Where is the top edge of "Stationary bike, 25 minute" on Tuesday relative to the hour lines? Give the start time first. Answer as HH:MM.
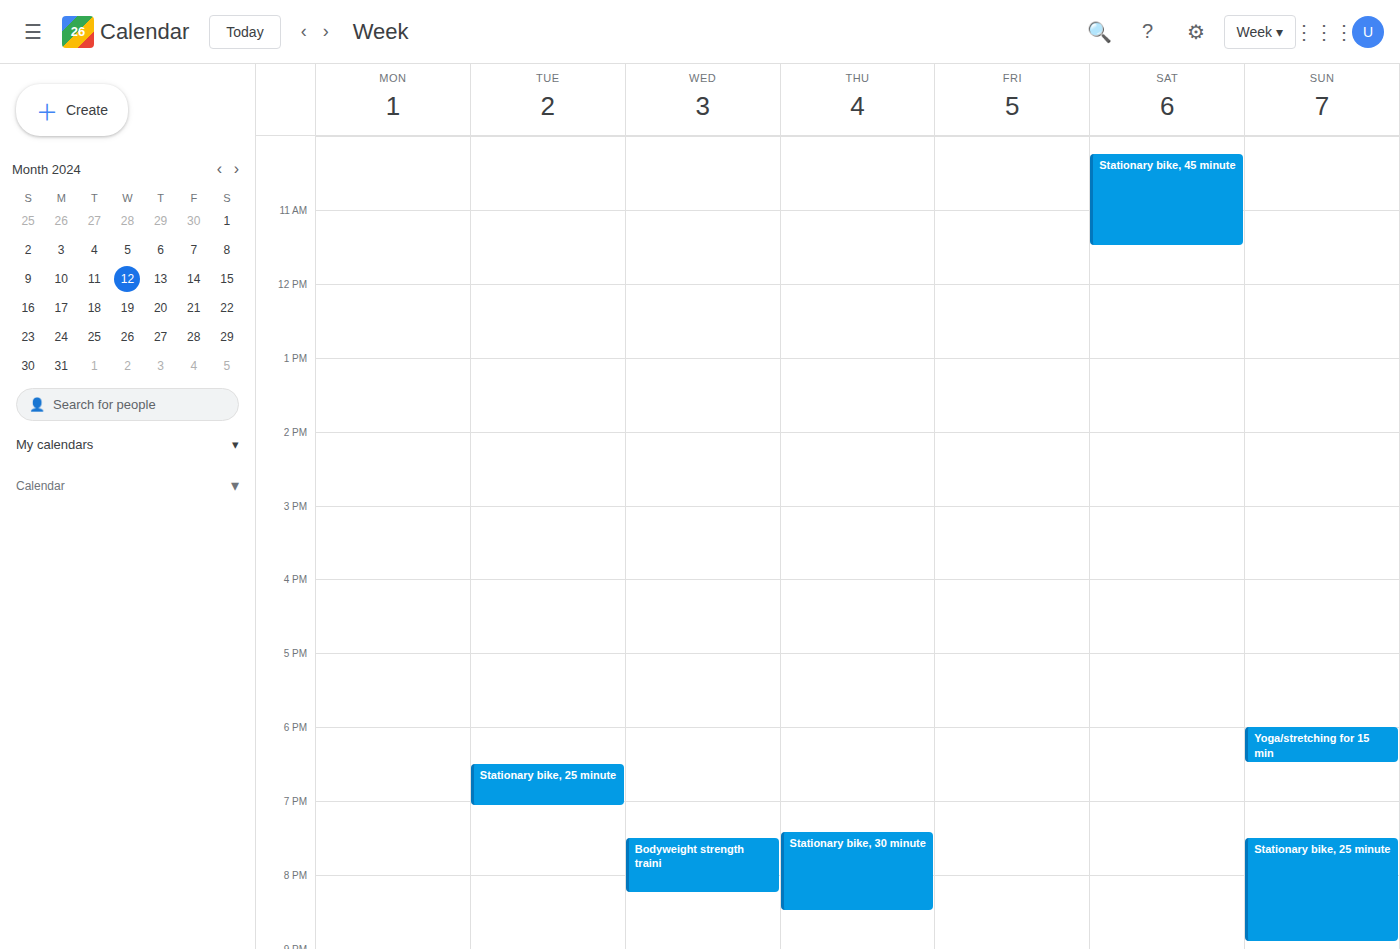
18:30 -- halfway between the 18:00 and 19:00 lines.